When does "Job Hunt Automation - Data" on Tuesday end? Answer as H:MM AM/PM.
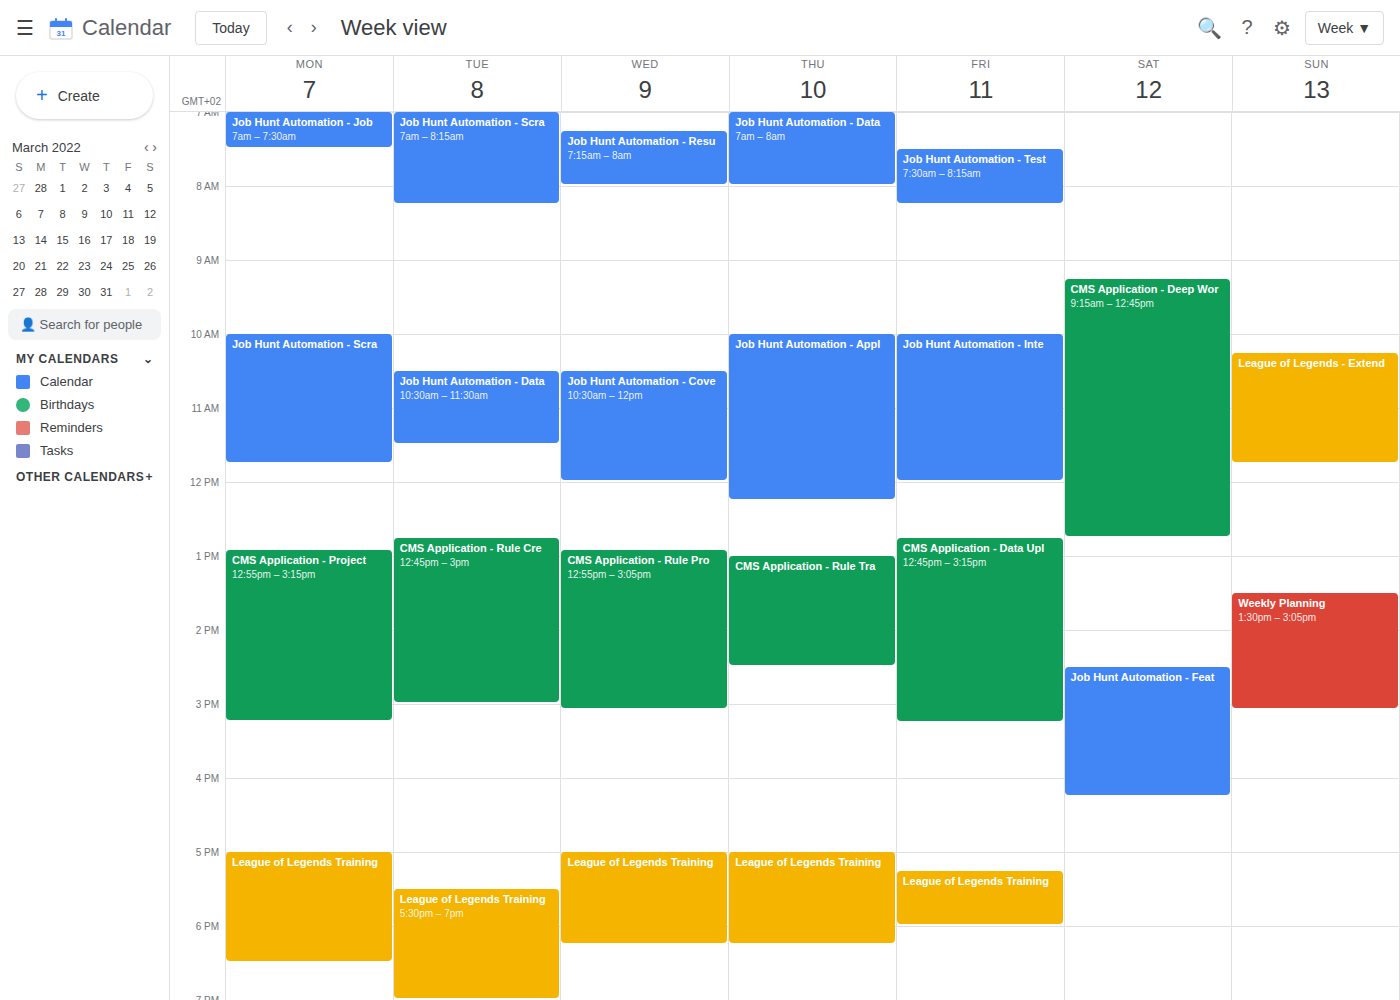
11:30 AM